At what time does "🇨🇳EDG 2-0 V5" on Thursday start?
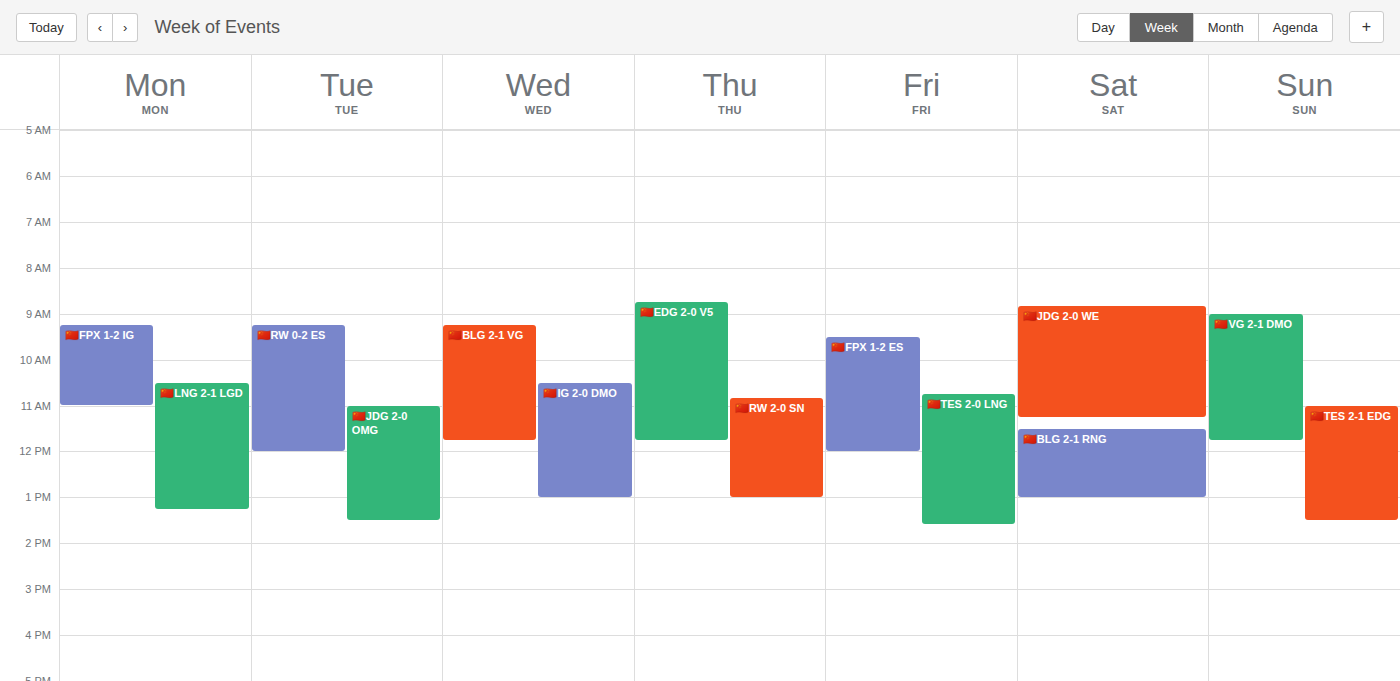
8:45 AM